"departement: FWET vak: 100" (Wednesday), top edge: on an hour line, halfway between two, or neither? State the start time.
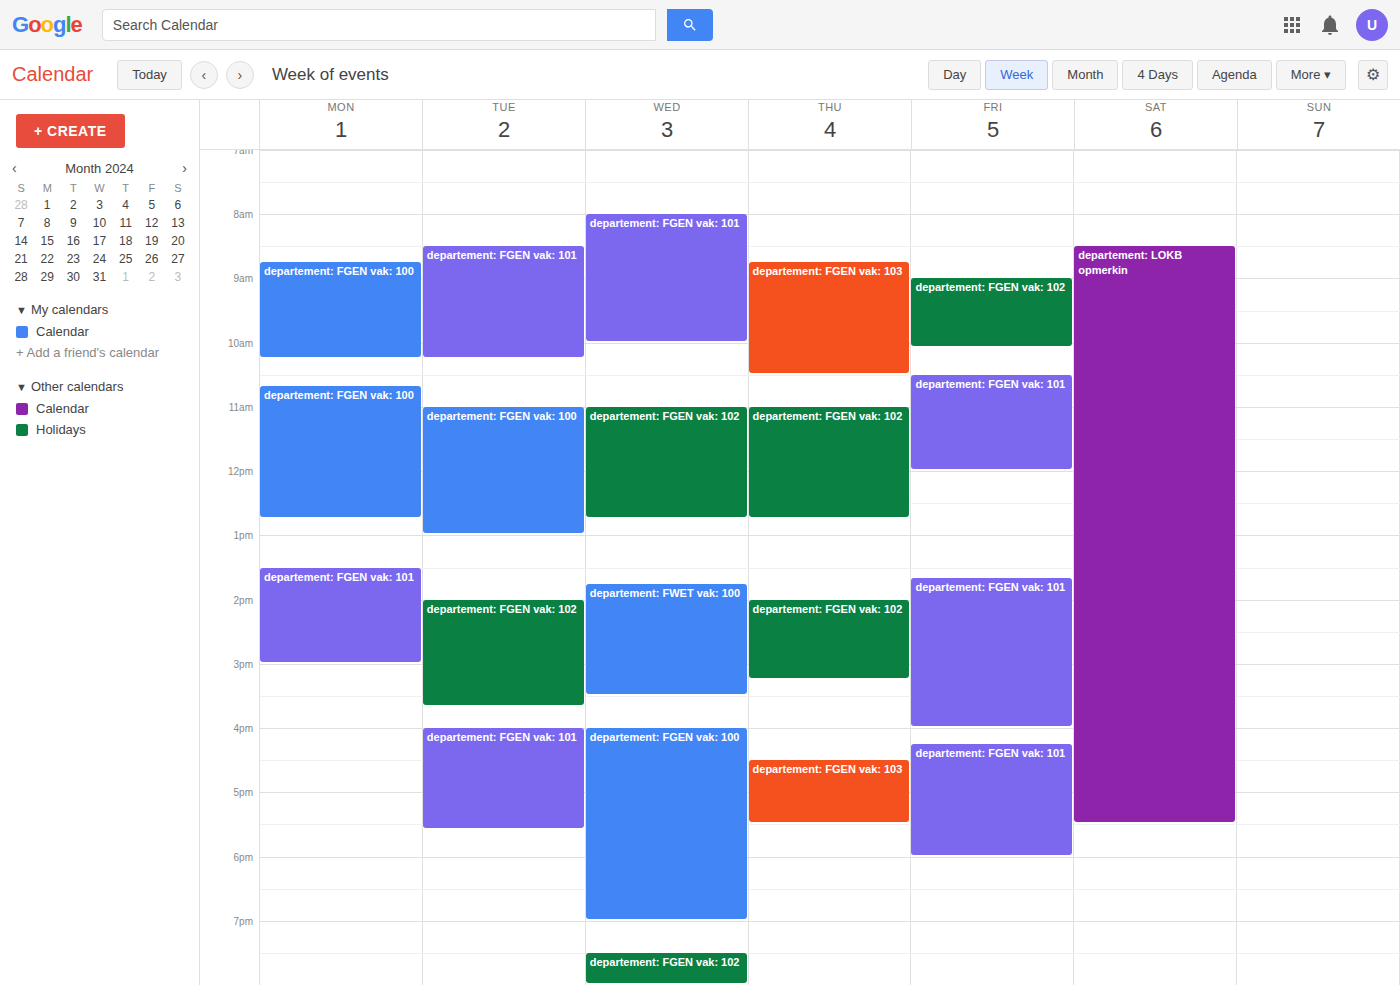
13:45 -- neither: three quarters of the way from the 13:00 line to the 14:00 line.